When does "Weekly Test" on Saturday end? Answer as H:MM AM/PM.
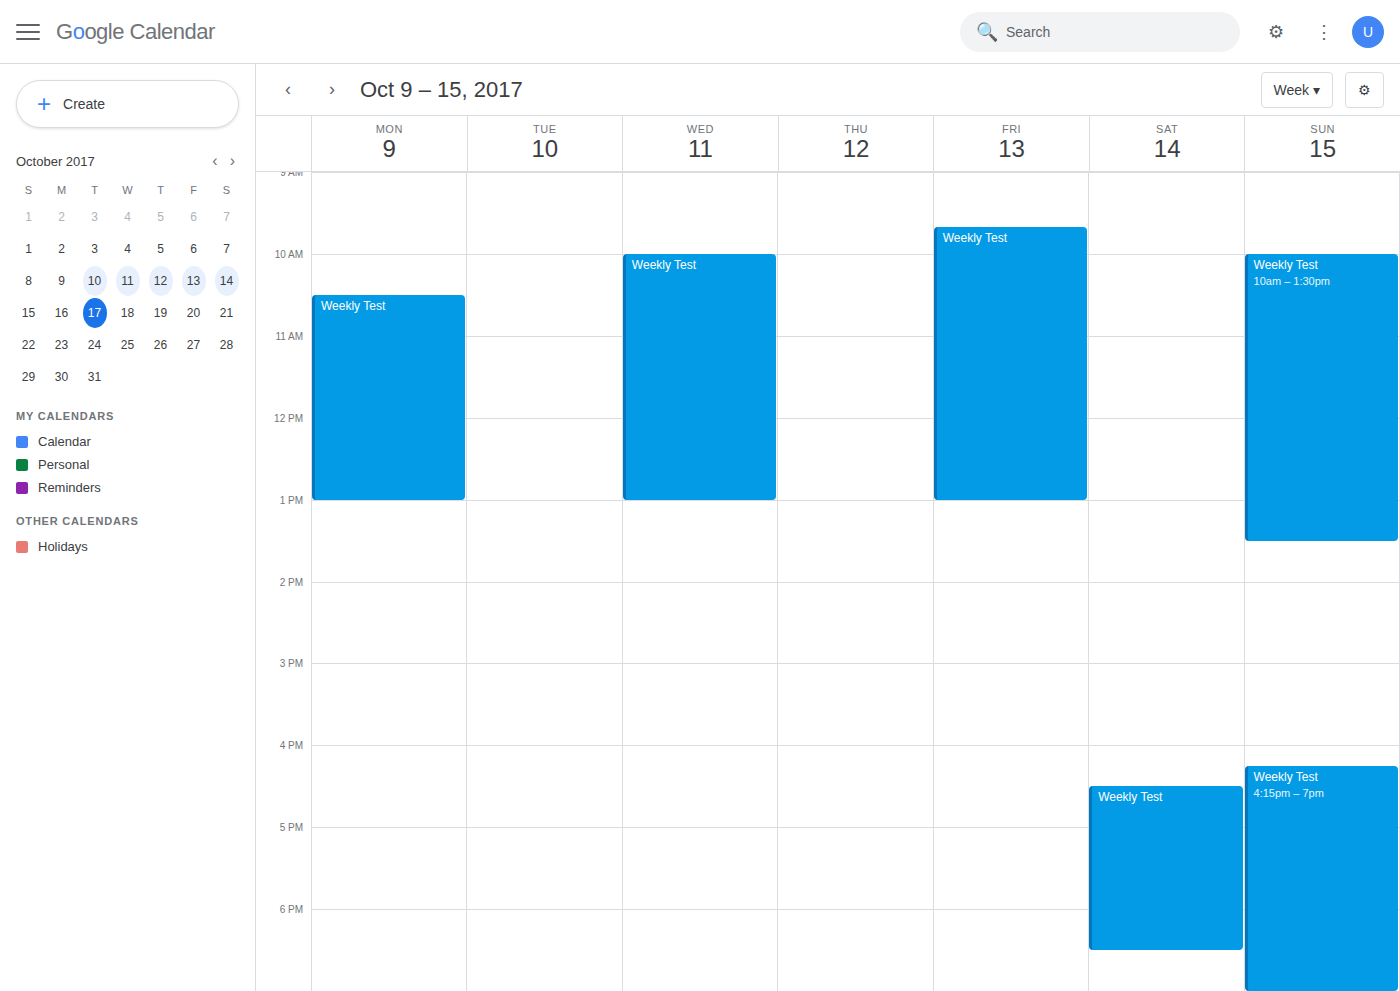
6:30 PM